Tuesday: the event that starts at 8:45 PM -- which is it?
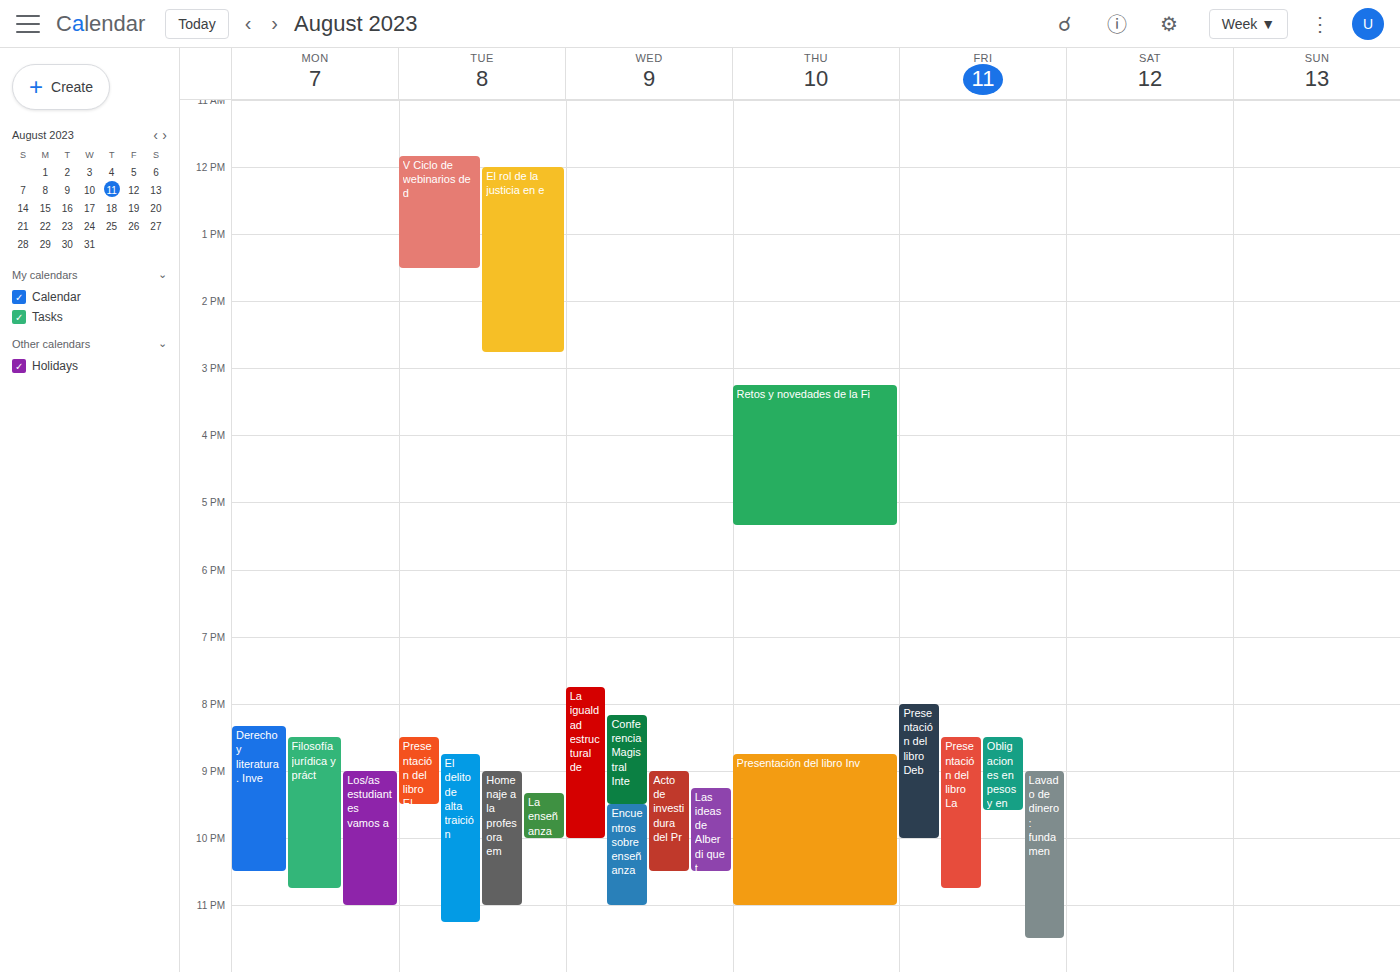
"El delito de alta traición"